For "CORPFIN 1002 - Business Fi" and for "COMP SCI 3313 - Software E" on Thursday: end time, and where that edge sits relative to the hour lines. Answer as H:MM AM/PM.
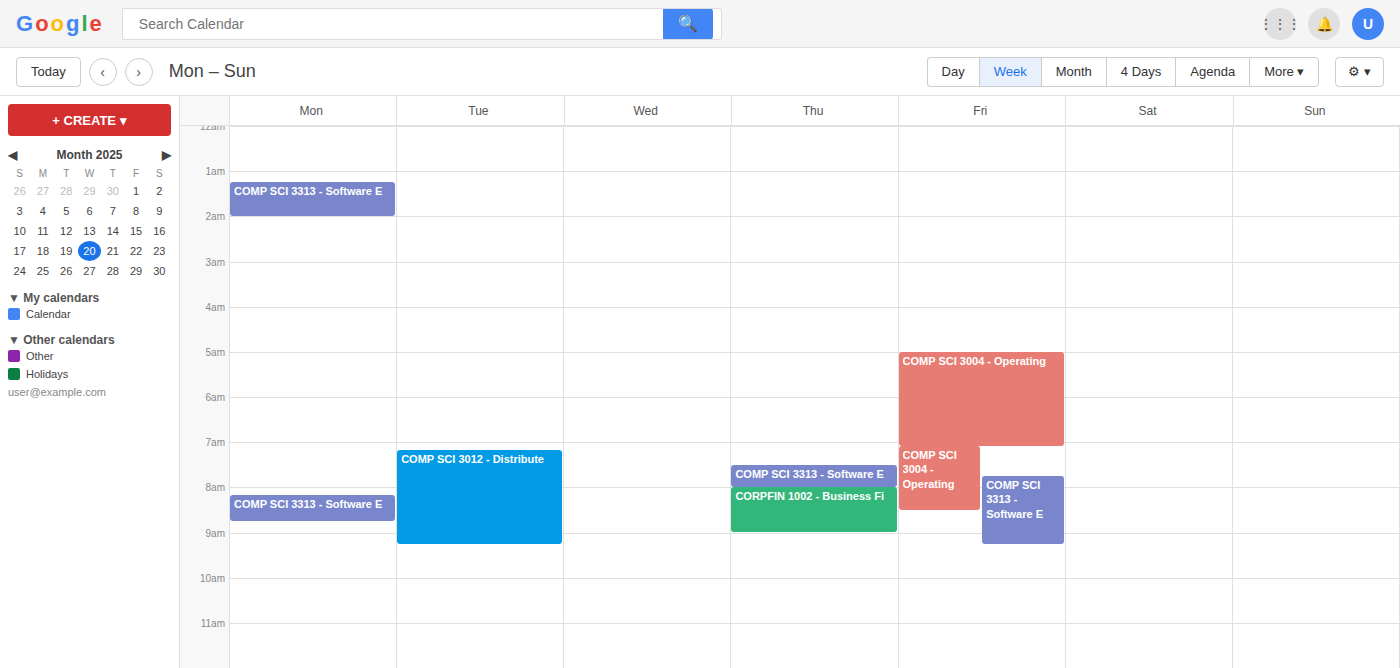
"CORPFIN 1002 - Business Fi": 9:00 AM, exactly on the 9 AM line. "COMP SCI 3313 - Software E": 8:00 AM, exactly on the 8 AM line.